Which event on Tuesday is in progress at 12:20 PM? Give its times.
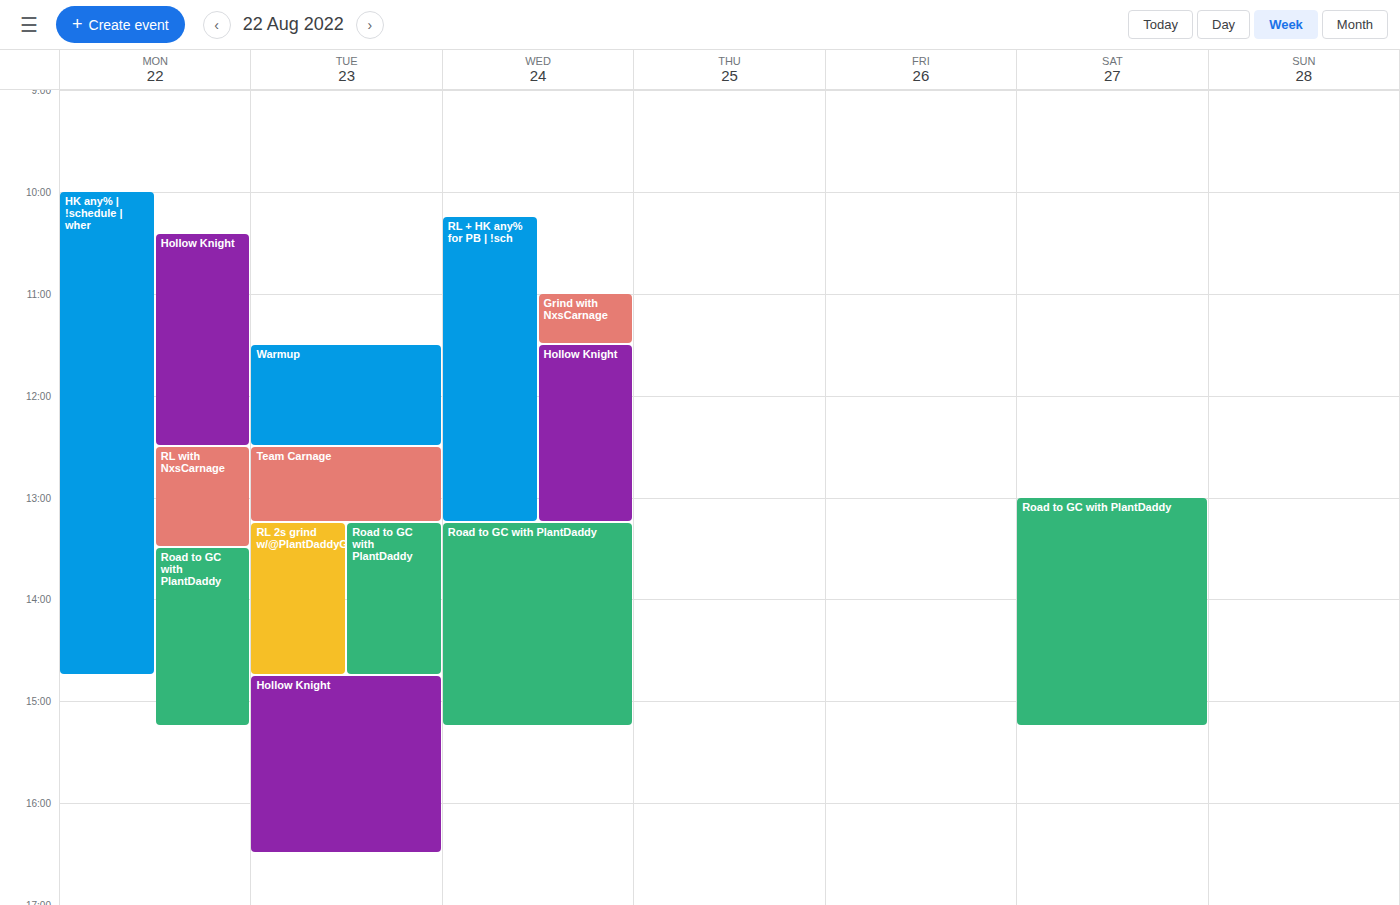
"Warmup", 11:30 AM to 12:30 PM